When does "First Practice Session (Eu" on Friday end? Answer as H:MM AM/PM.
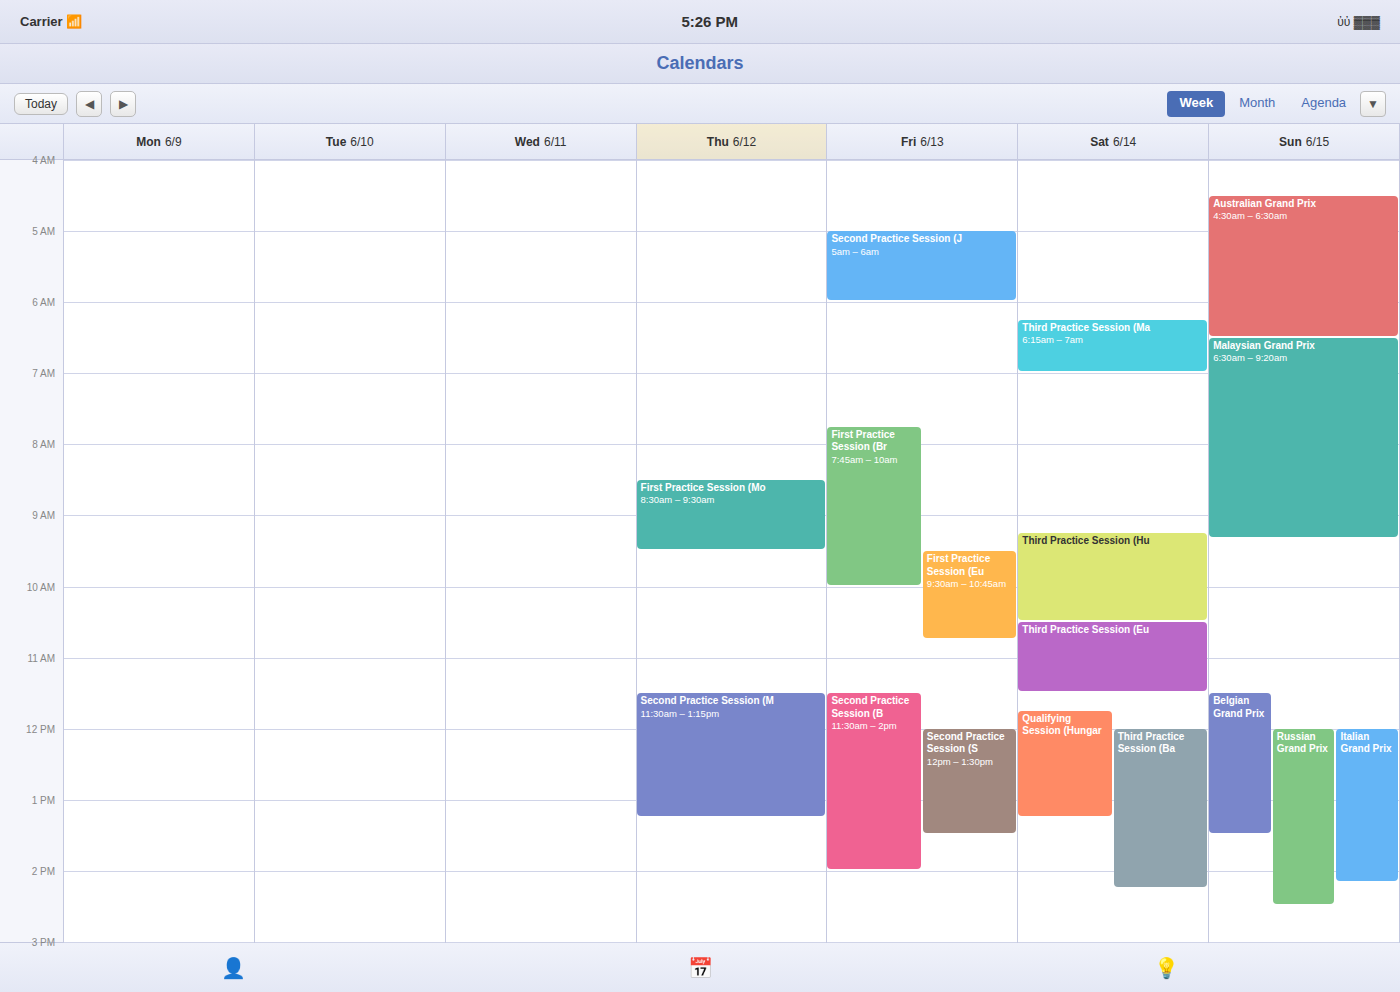
10:45 AM